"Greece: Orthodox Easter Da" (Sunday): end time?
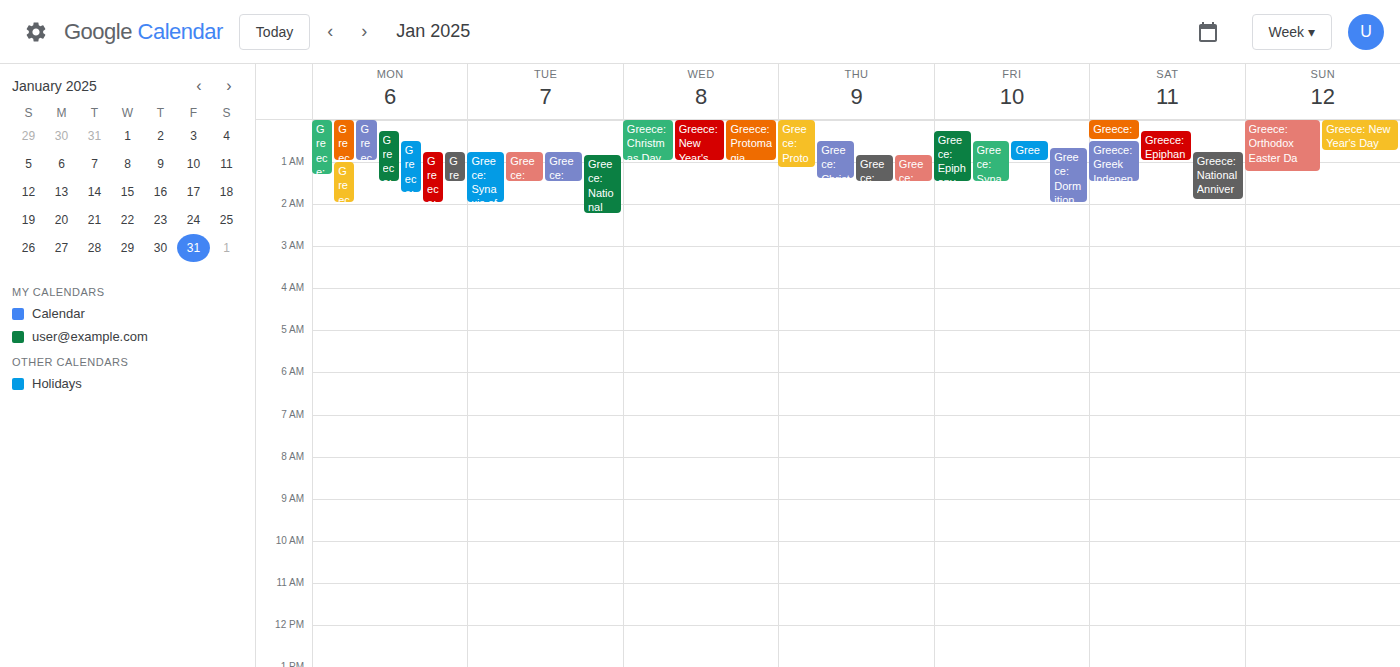
1:15 AM